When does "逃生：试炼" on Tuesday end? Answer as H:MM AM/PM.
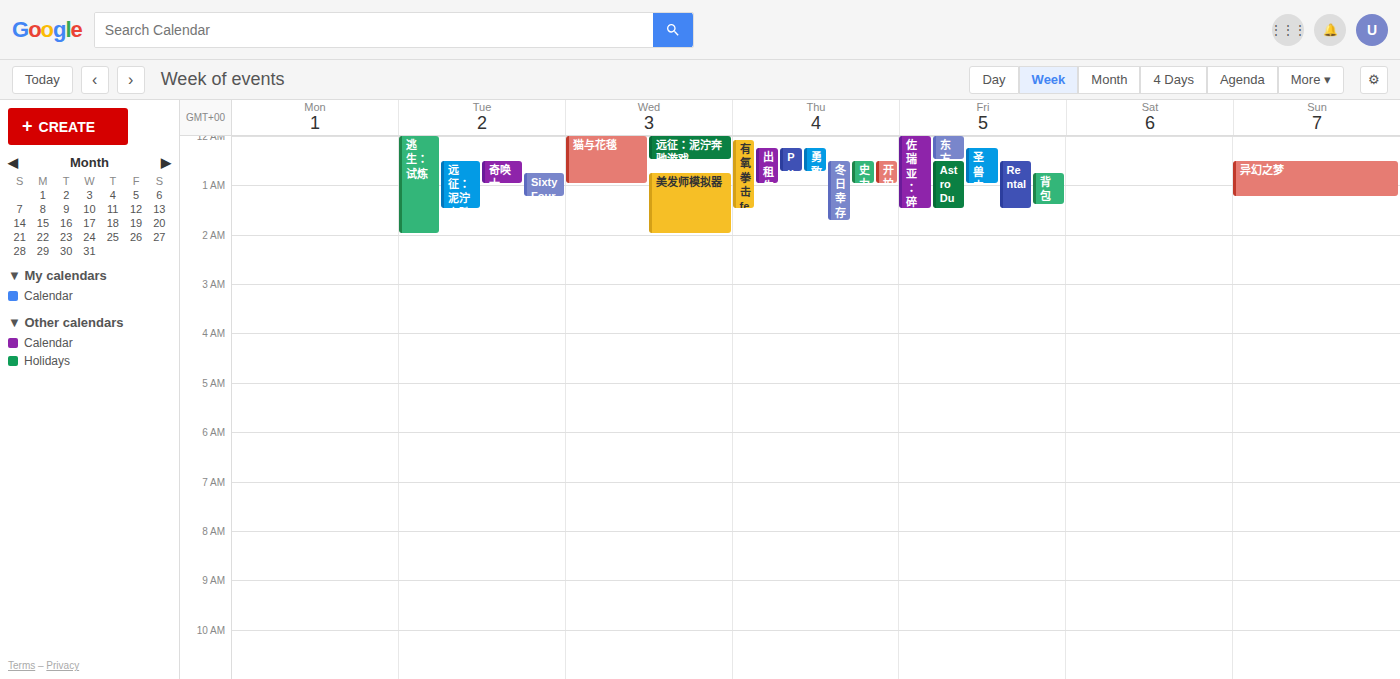
2:00 AM